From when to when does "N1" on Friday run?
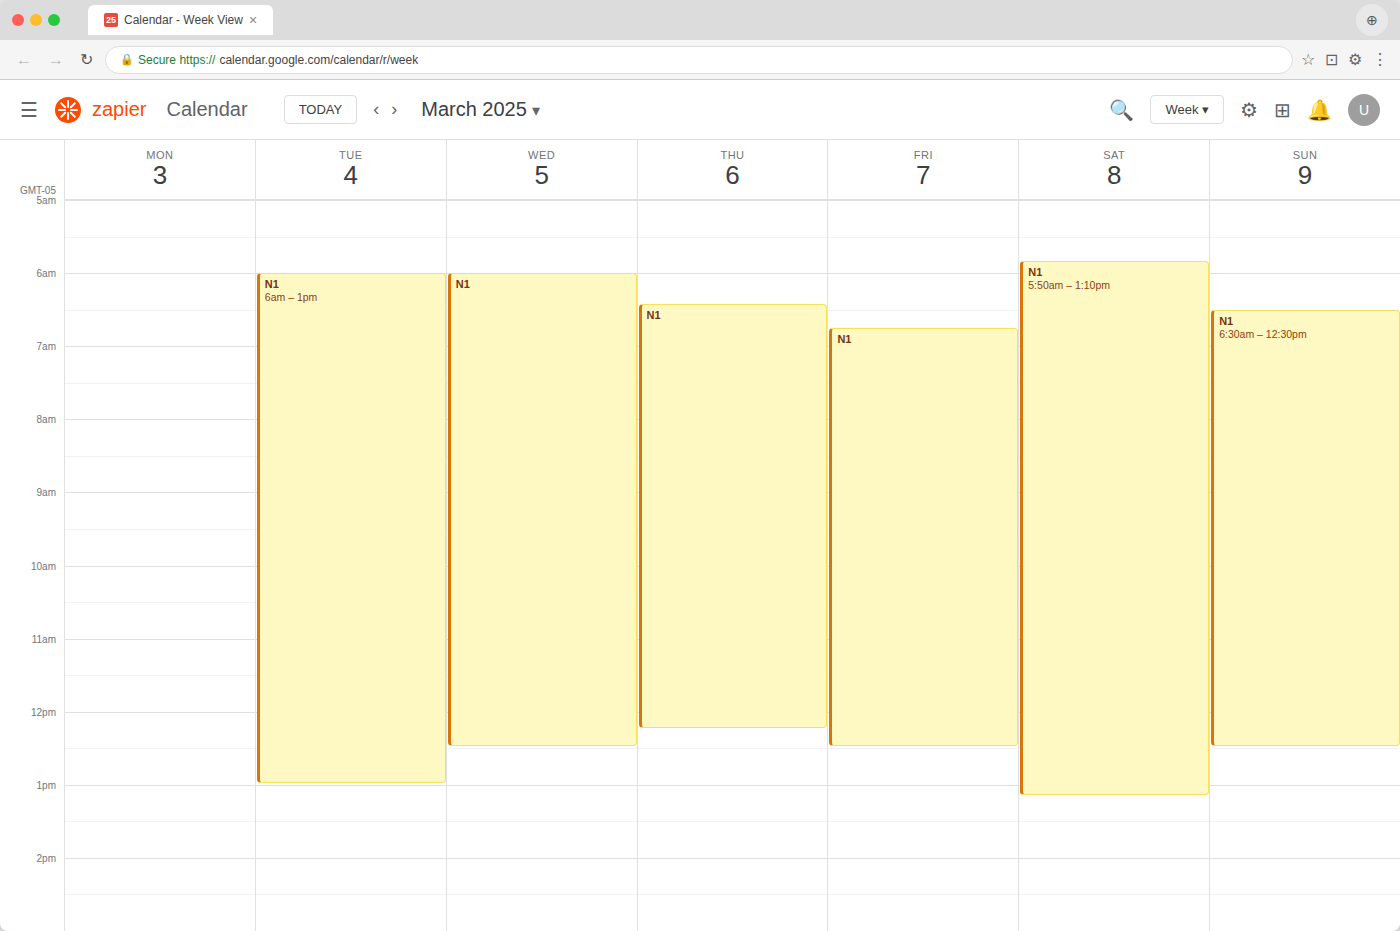
6:45 AM to 12:30 PM